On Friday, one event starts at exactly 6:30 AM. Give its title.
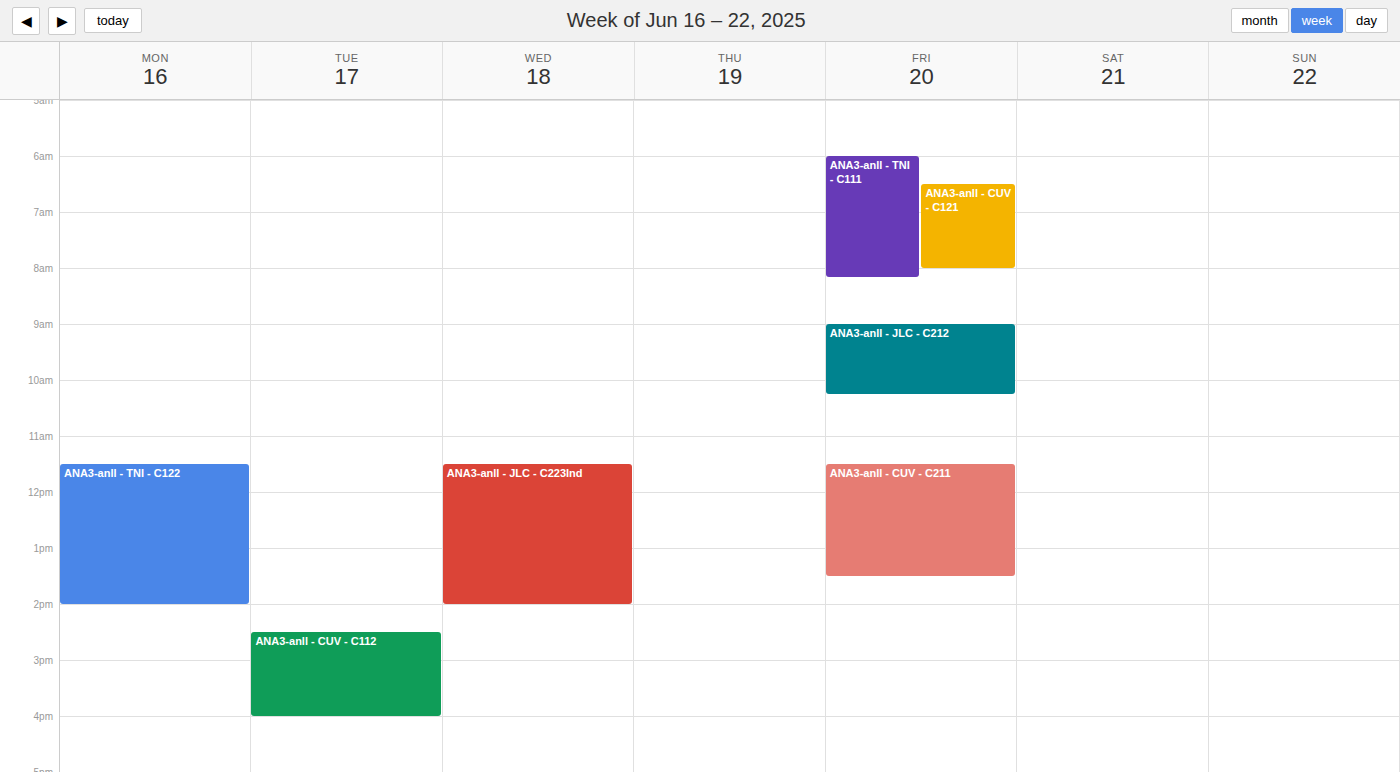
"ANA3-anll - CUV - C121"